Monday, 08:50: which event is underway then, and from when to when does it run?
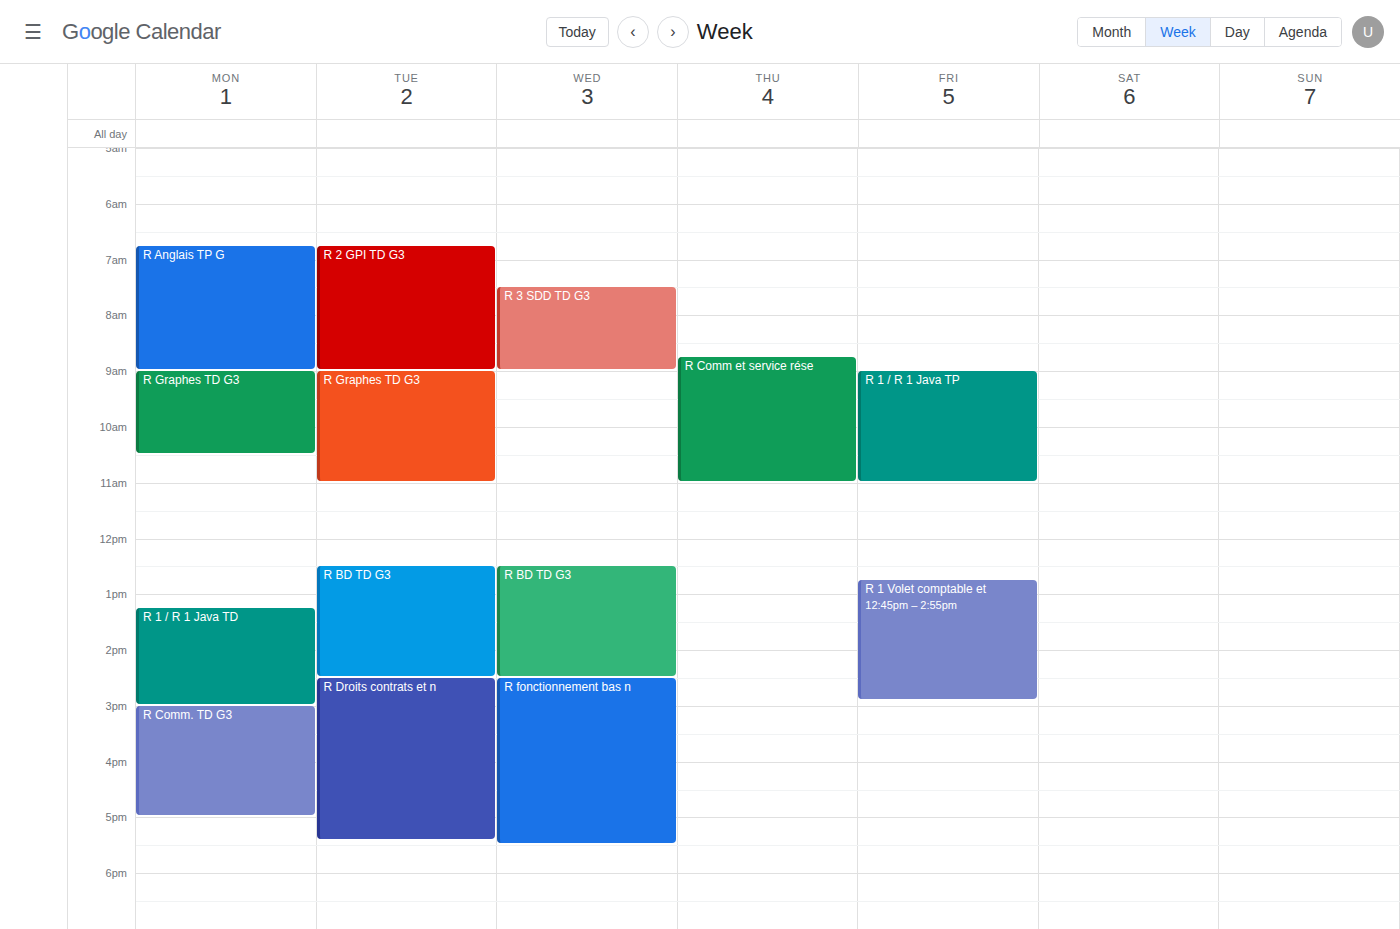
"R Anglais TP G", 06:45 to 09:00